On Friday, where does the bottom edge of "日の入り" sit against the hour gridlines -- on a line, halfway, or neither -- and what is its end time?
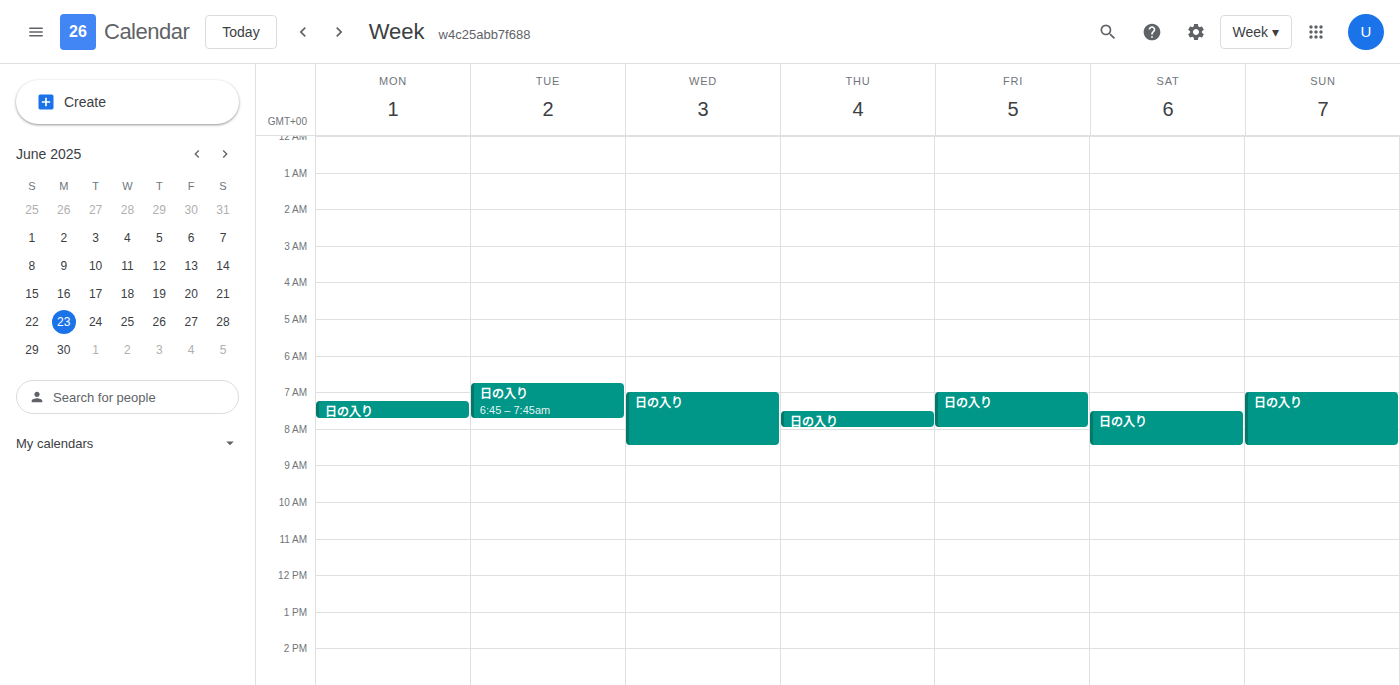
8:00 AM -- exactly on the 8 AM line.